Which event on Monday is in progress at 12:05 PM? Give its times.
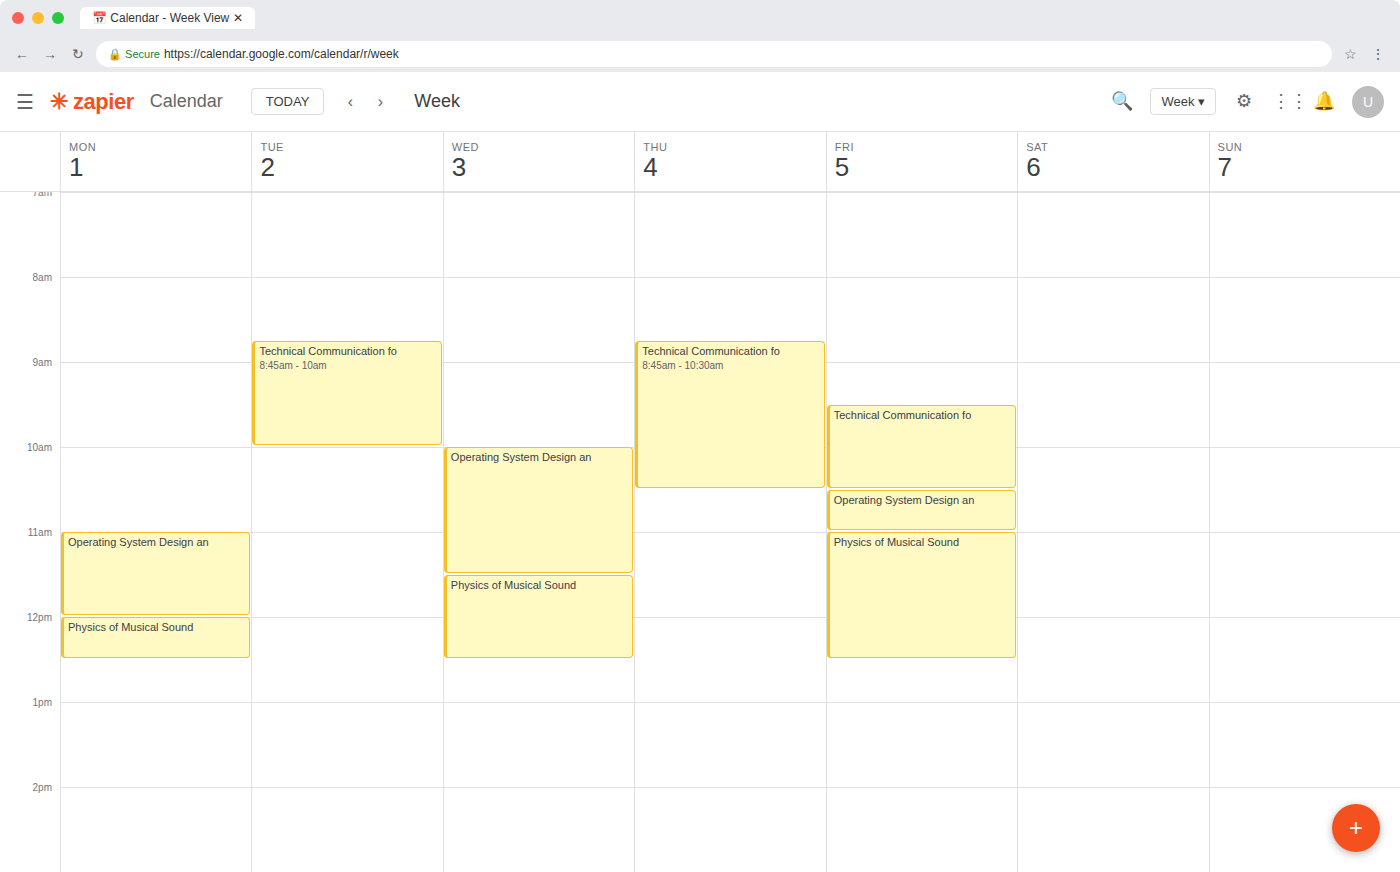
"Physics of Musical Sound", 12:00 PM to 12:30 PM